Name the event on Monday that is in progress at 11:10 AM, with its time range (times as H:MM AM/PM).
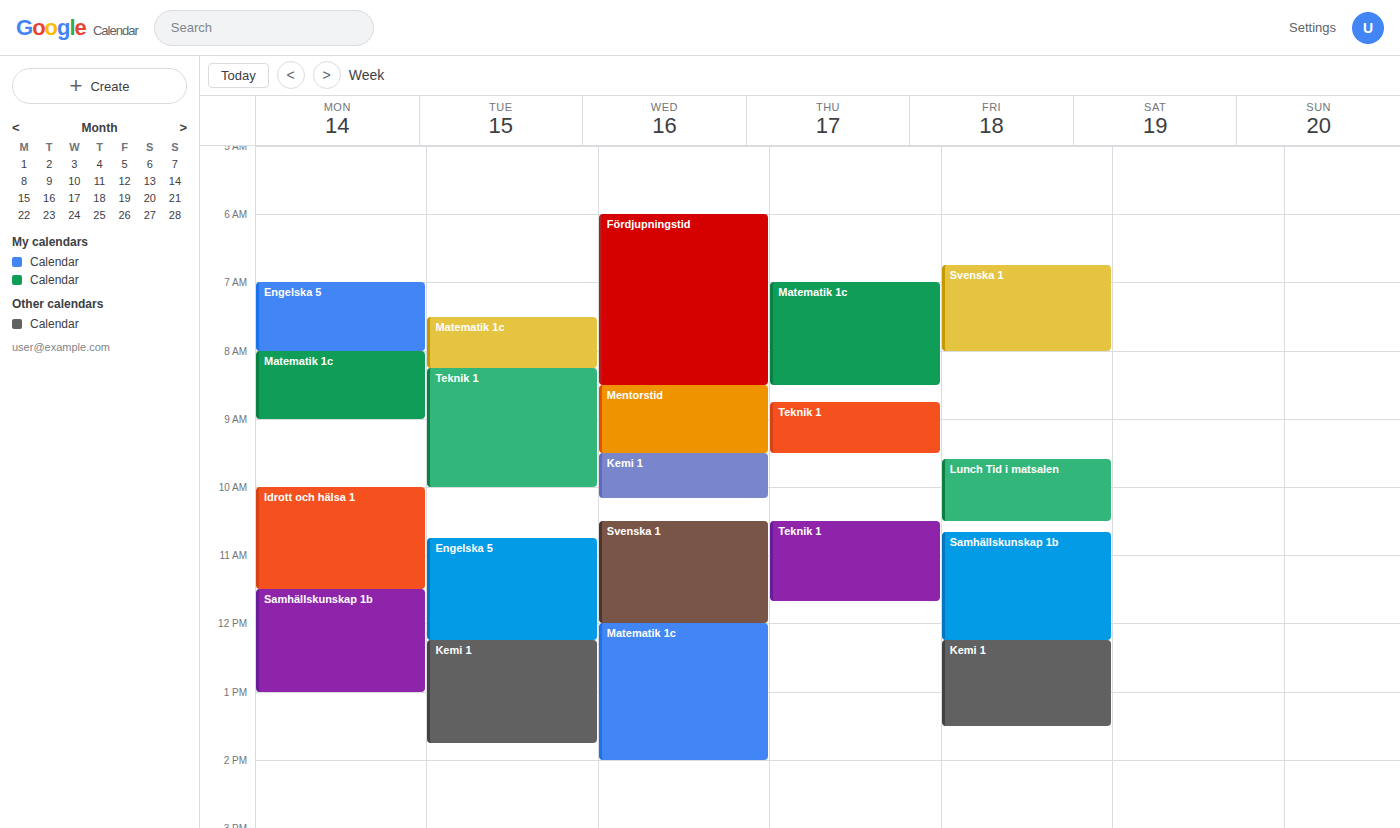
"Idrott och hälsa 1", 10:00 AM to 11:30 AM